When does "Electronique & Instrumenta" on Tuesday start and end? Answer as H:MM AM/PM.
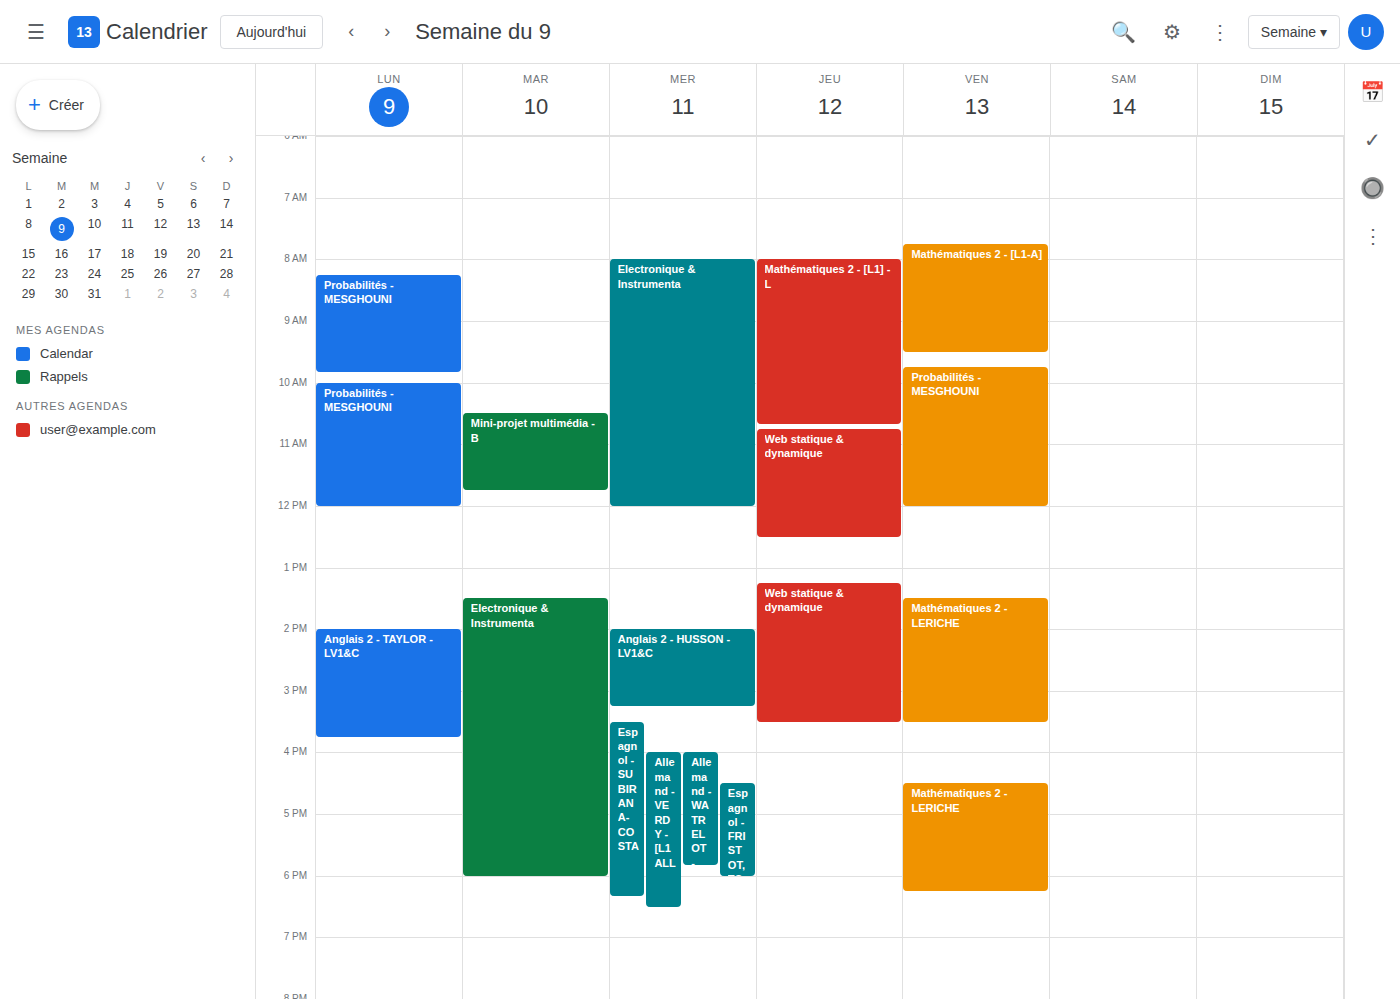
1:30 PM to 6:00 PM